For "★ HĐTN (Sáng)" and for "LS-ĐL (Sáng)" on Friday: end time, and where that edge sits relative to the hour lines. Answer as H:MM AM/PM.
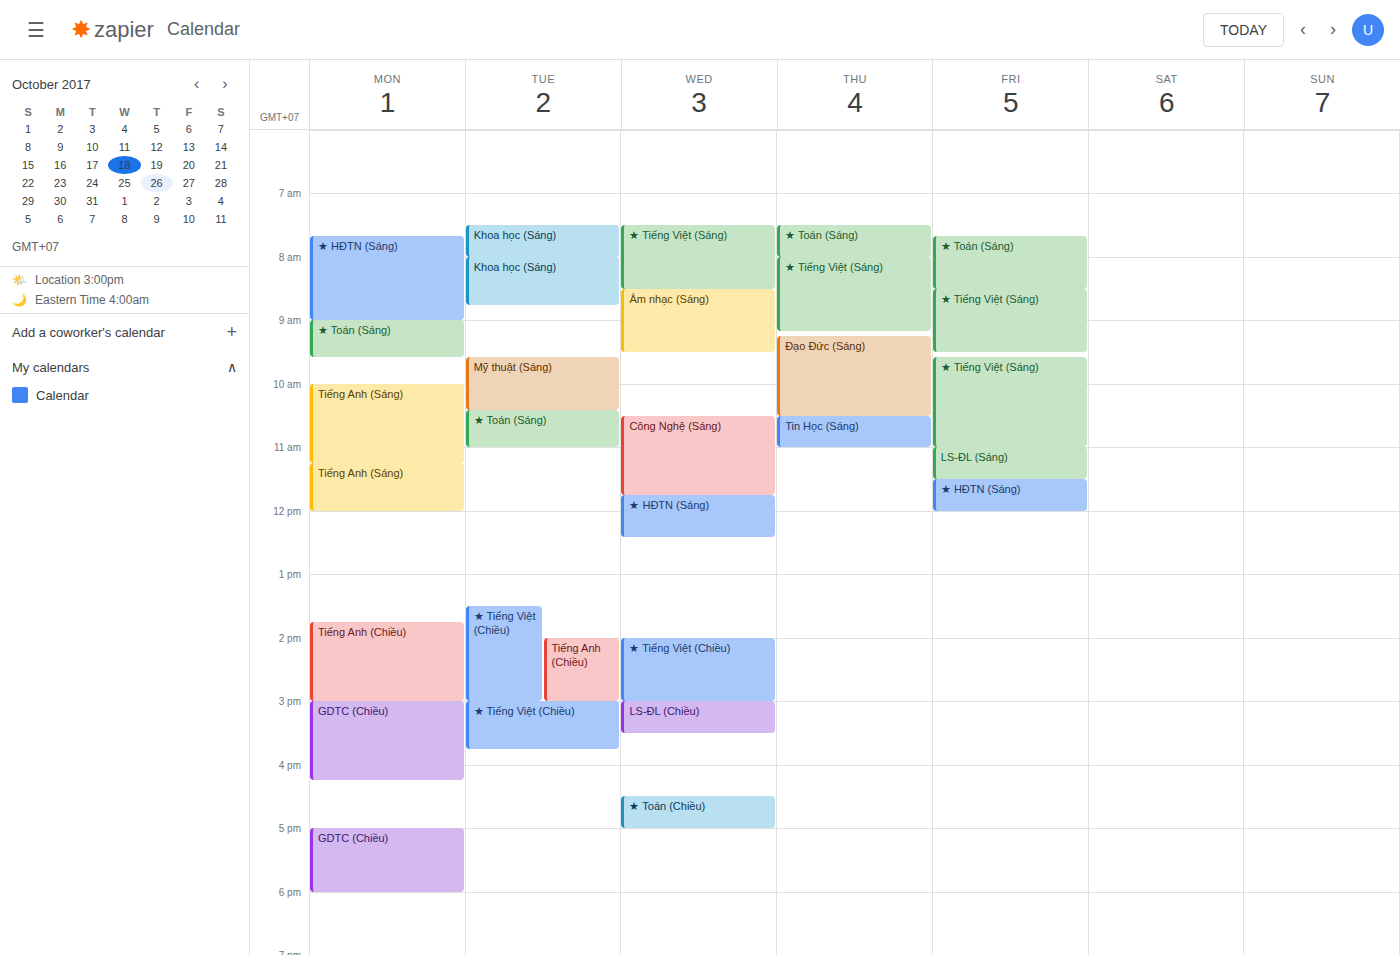
"★ HĐTN (Sáng)": 12:00 PM, exactly on the 12 PM line. "LS-ĐL (Sáng)": 11:30 AM, halfway between the 11 AM and 12 PM lines.